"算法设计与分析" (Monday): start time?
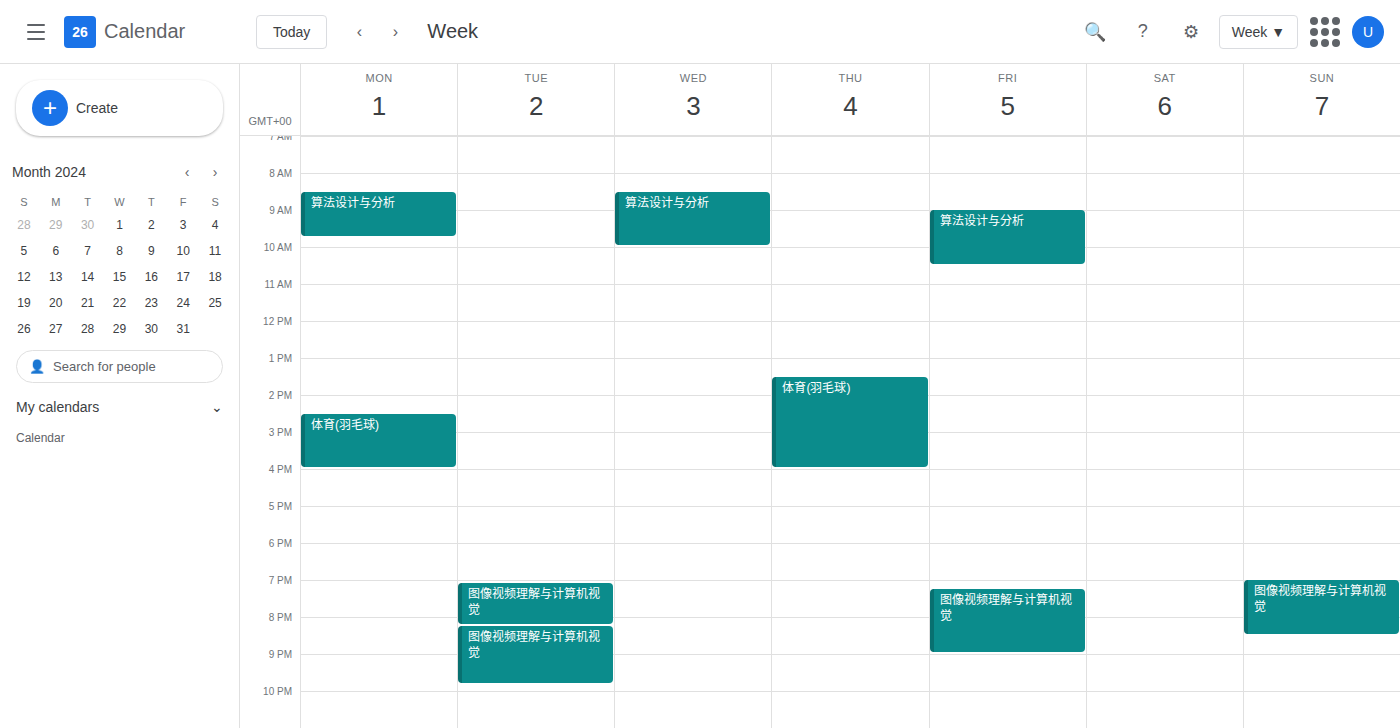
8:30 AM